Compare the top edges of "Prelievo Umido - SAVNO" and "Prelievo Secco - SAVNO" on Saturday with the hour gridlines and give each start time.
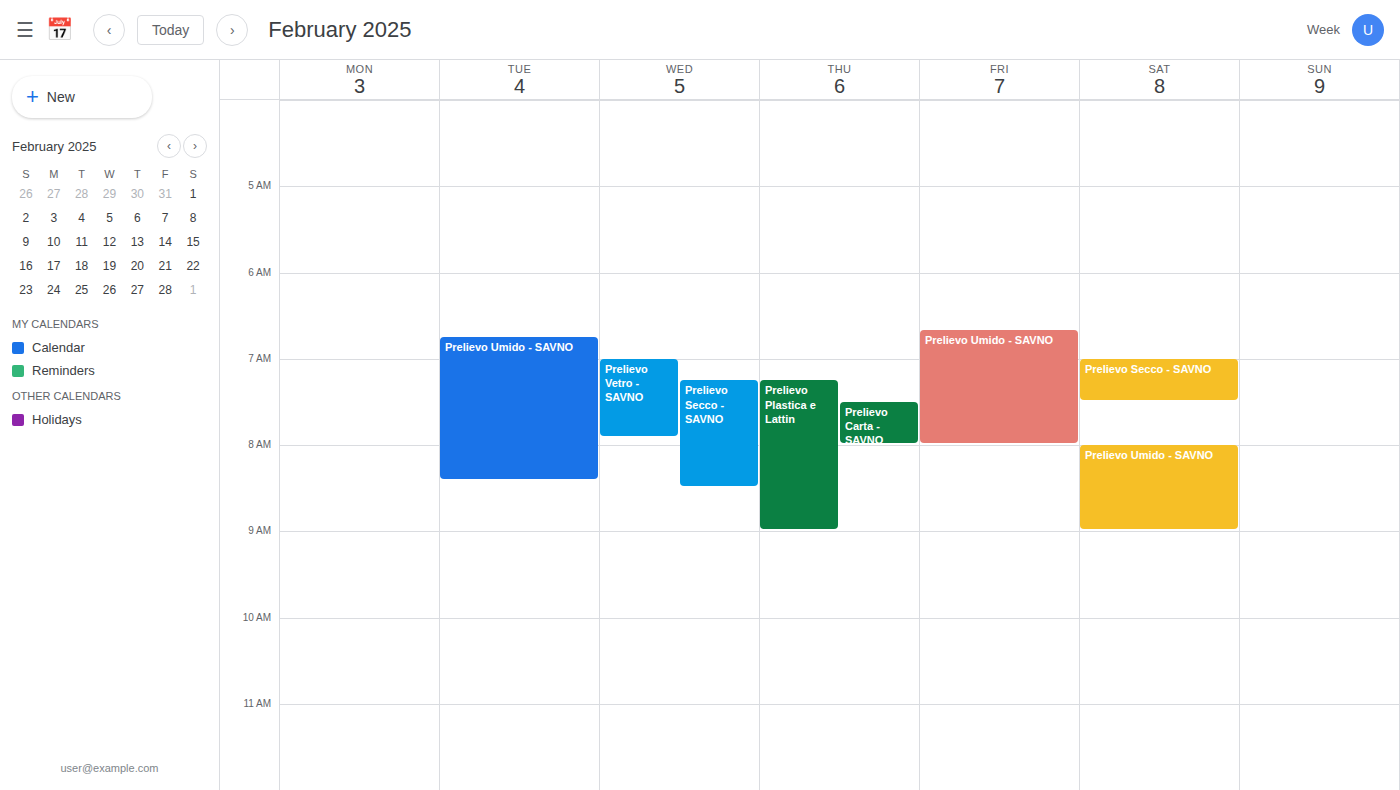
"Prelievo Umido - SAVNO": 8:00 AM, exactly on the 8 AM line. "Prelievo Secco - SAVNO": 7:00 AM, exactly on the 7 AM line.